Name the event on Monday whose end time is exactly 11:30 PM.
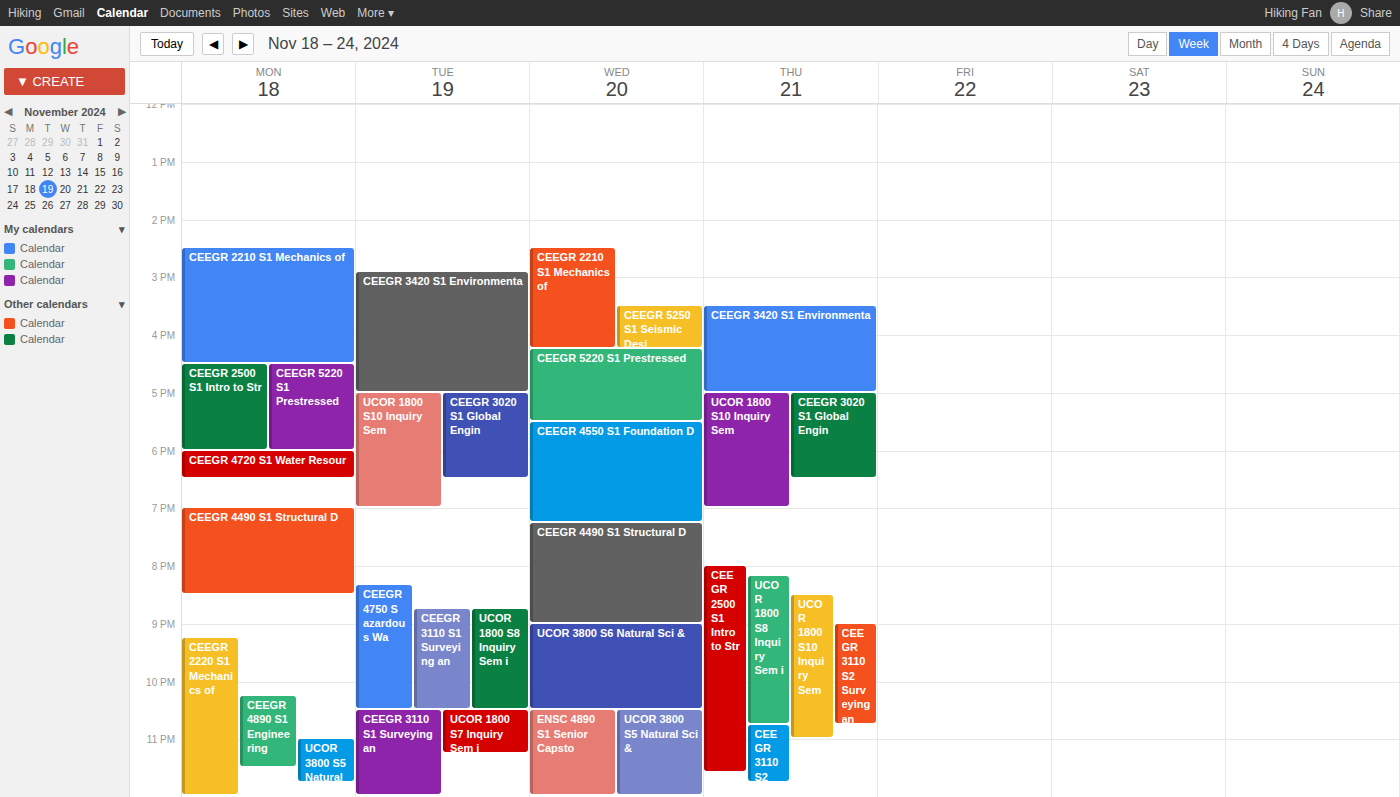
"CEEGR 4890 S1 Engineering"